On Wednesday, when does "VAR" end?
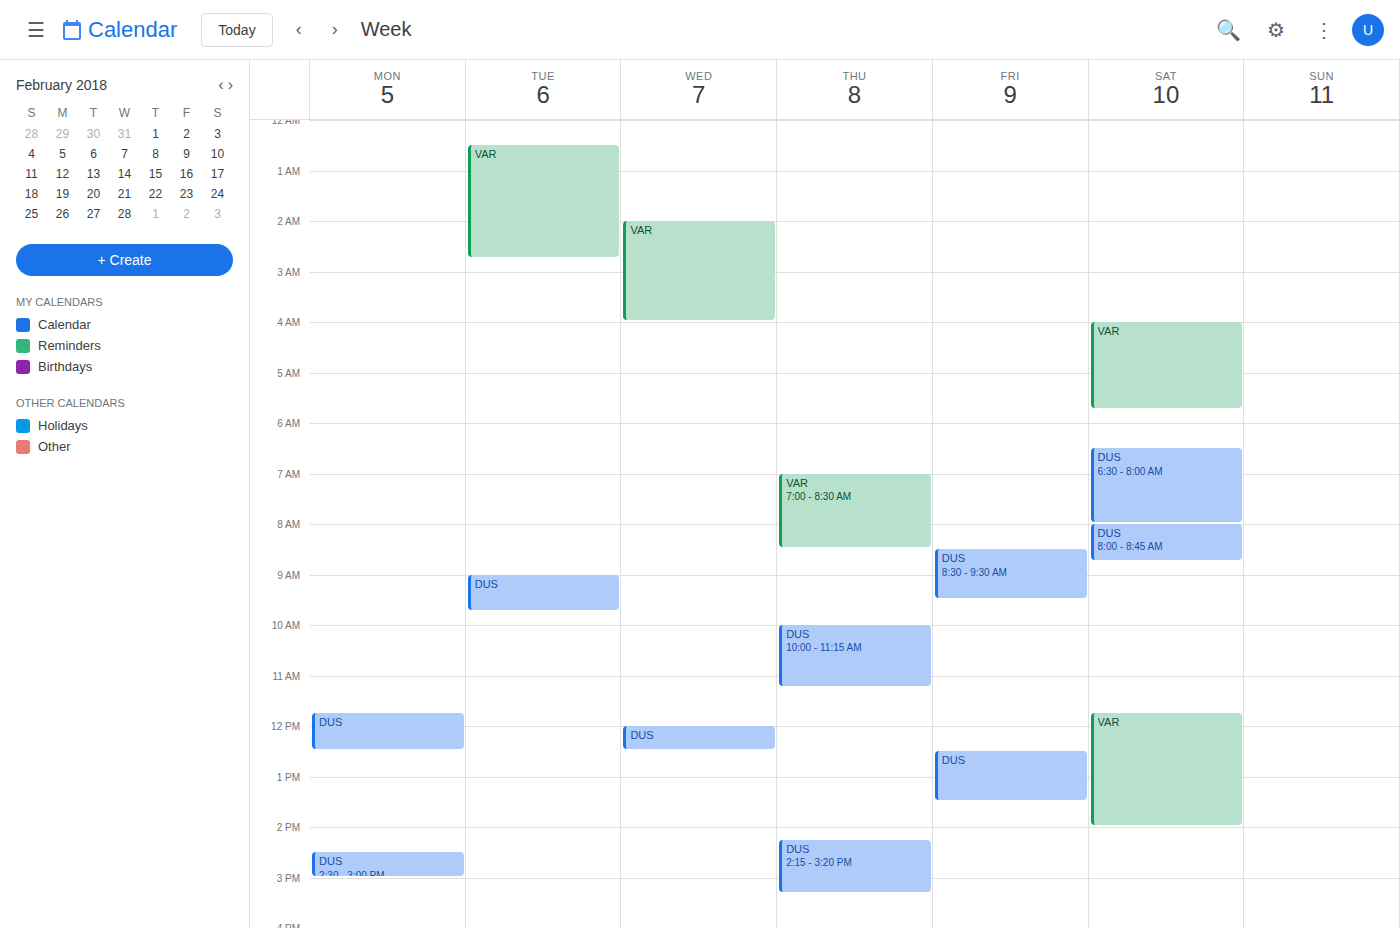
04:00